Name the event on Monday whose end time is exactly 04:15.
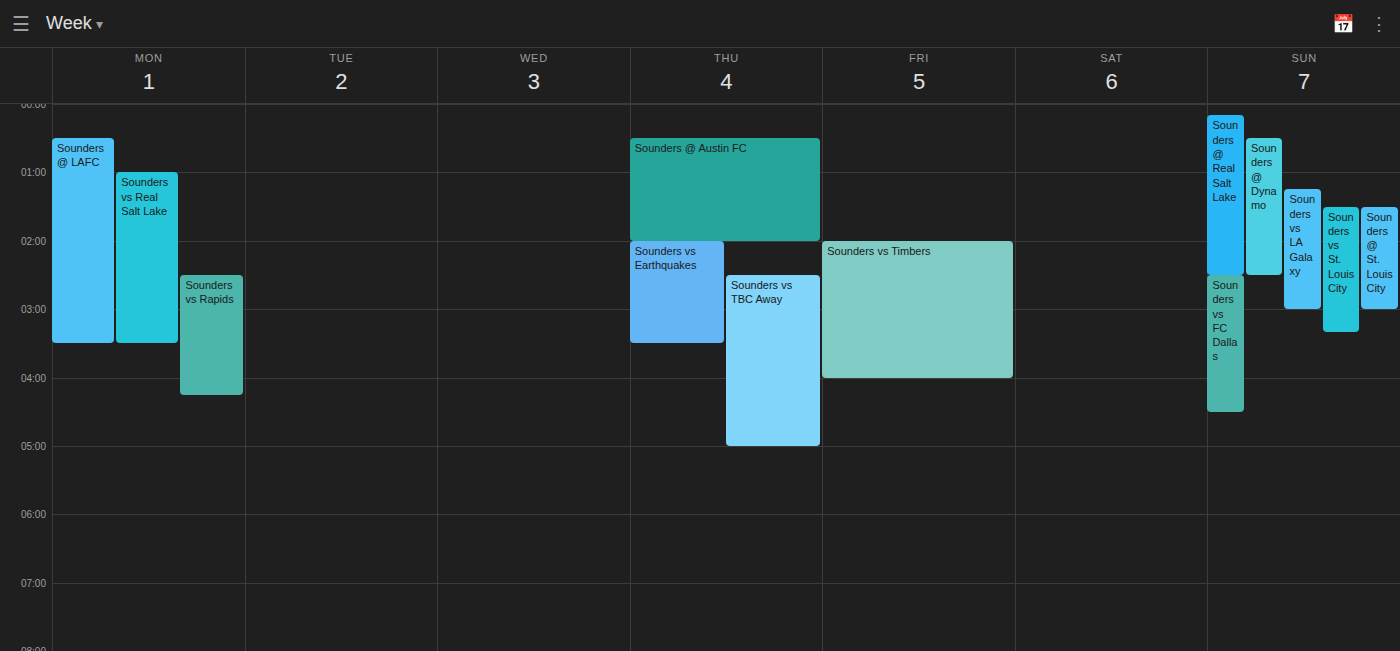
"Sounders vs Rapids"